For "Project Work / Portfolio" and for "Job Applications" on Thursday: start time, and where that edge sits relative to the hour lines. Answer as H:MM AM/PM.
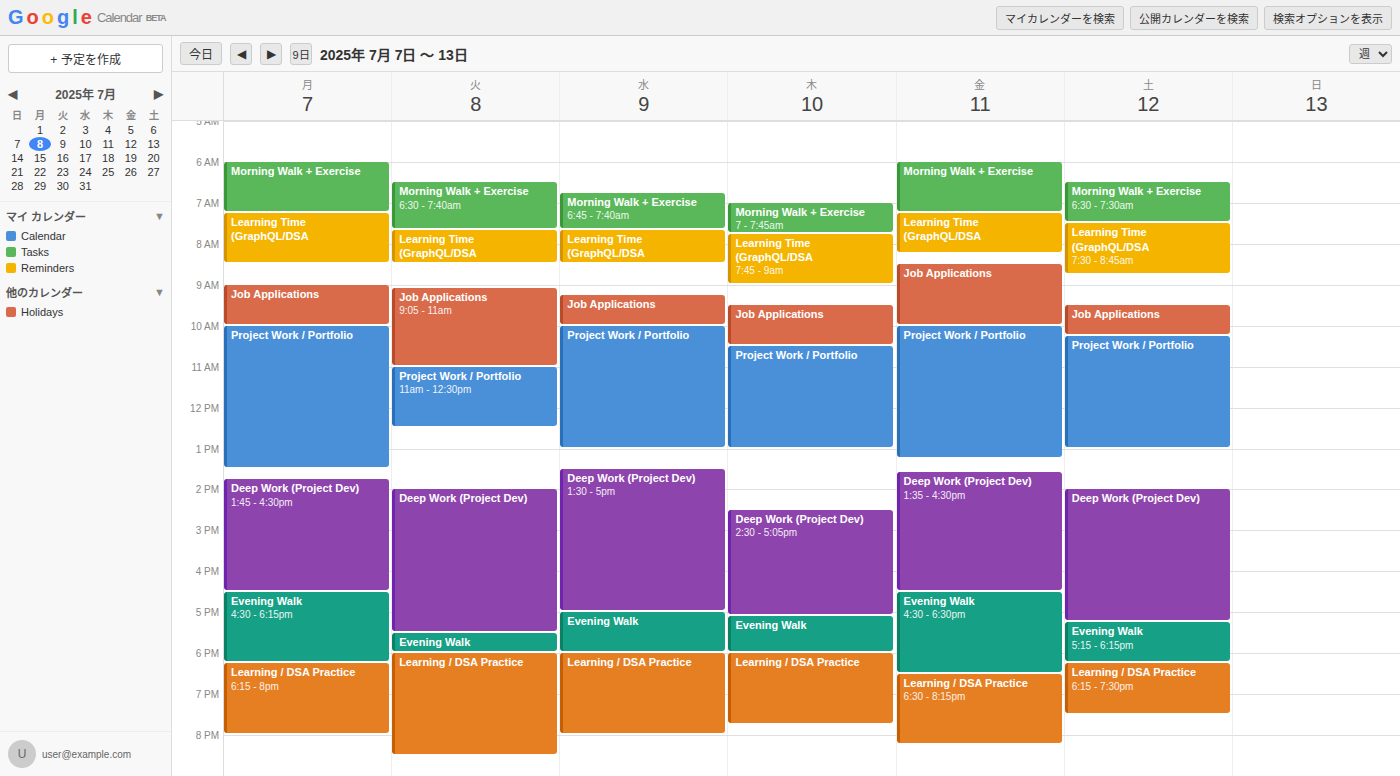
"Project Work / Portfolio": 10:30 AM, halfway between the 10 AM and 11 AM lines. "Job Applications": 9:30 AM, halfway between the 9 AM and 10 AM lines.